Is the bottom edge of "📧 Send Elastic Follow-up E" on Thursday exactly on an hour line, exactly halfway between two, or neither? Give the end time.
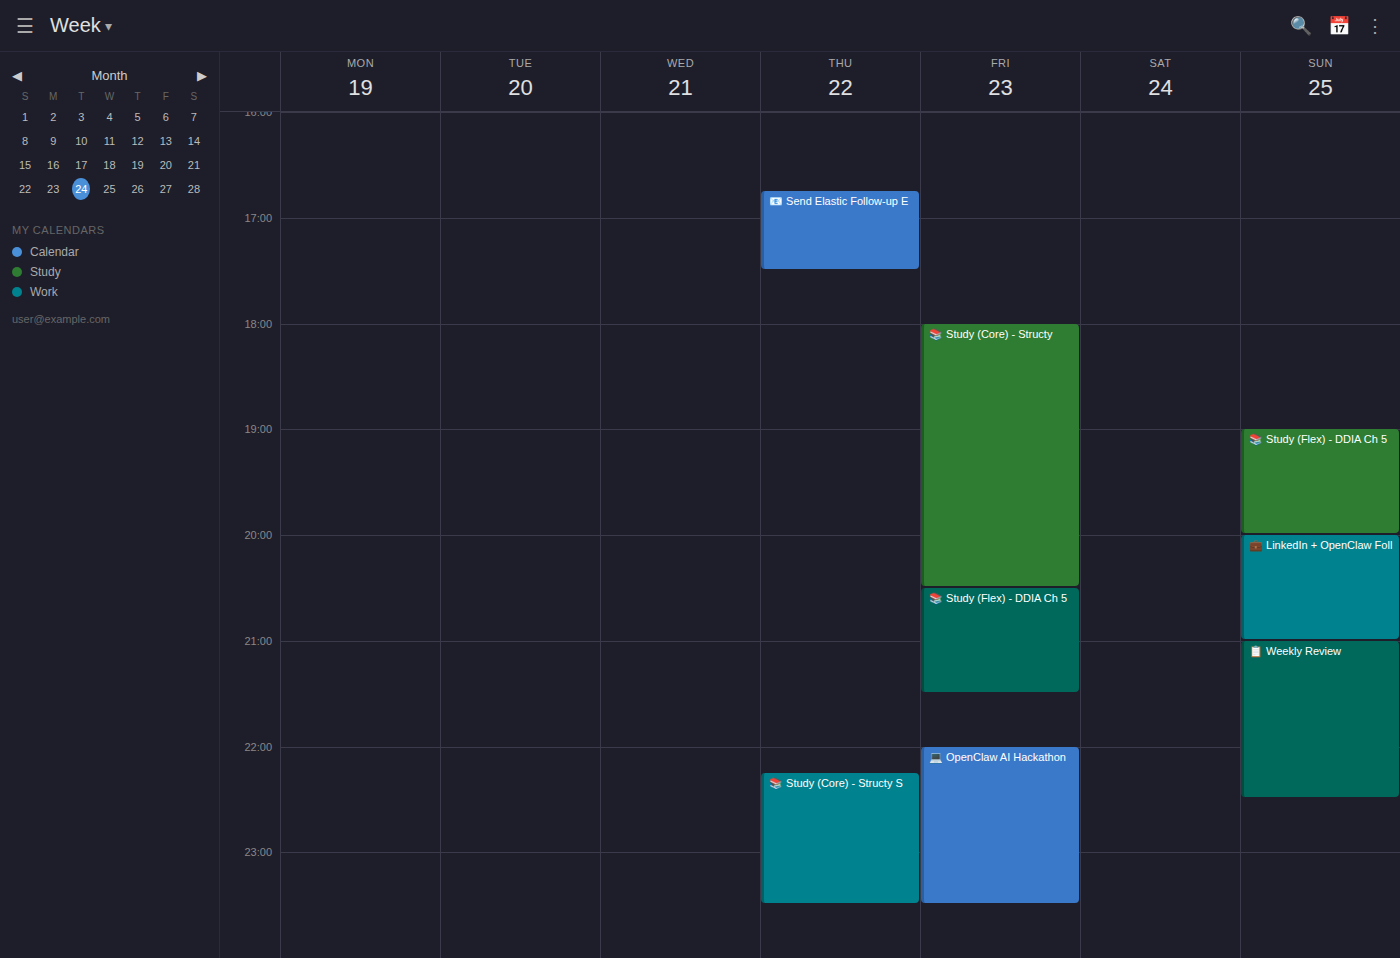
5:30 PM -- halfway between the 5 PM and 6 PM lines.